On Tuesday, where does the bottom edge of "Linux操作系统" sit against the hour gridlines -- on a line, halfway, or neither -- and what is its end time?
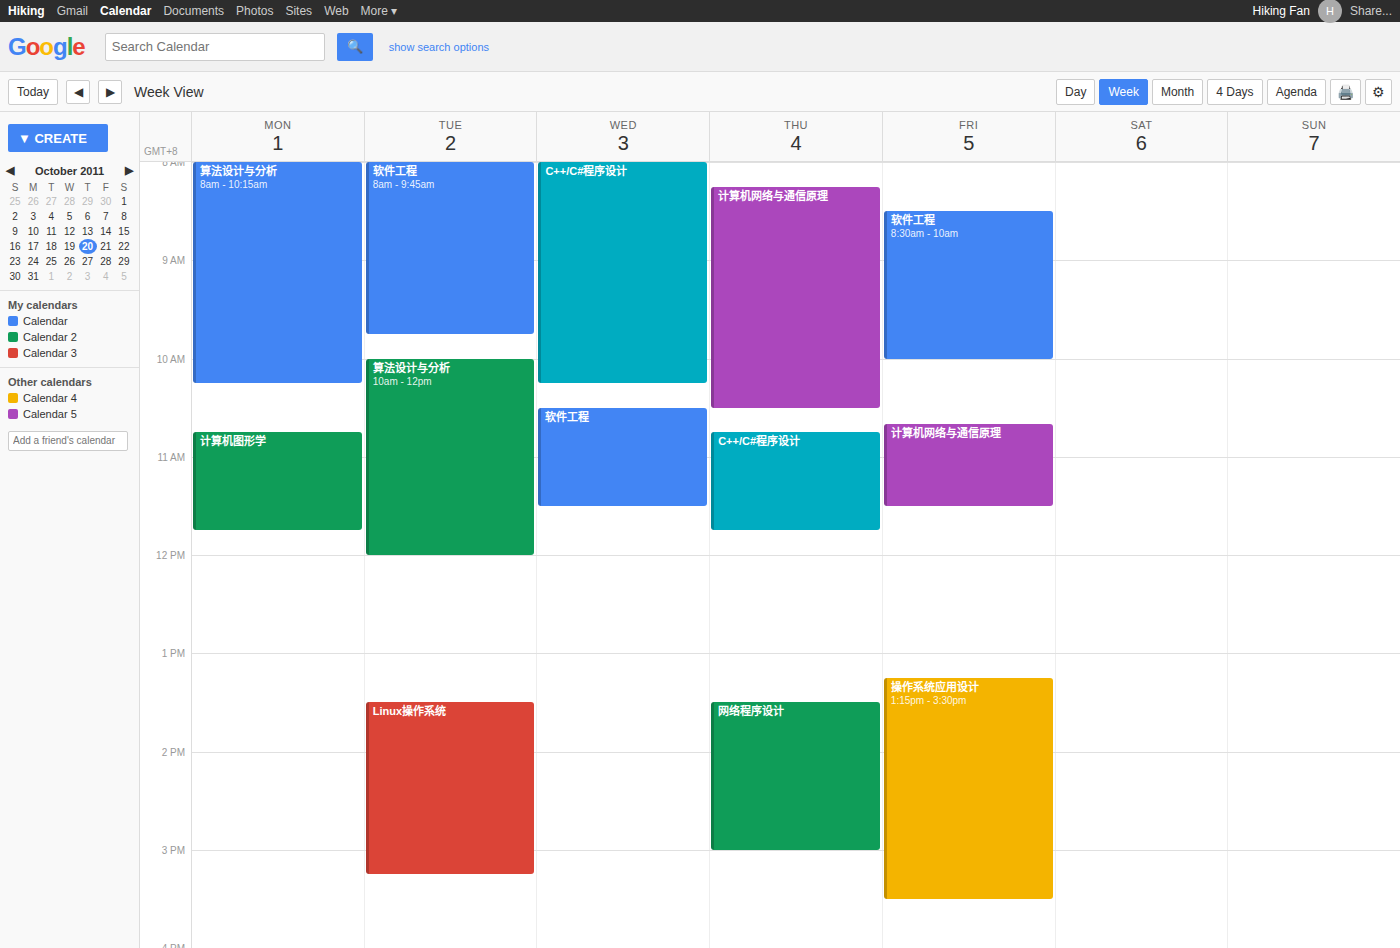
3:15 PM -- neither: a quarter of the way from the 3 PM line to the 4 PM line.